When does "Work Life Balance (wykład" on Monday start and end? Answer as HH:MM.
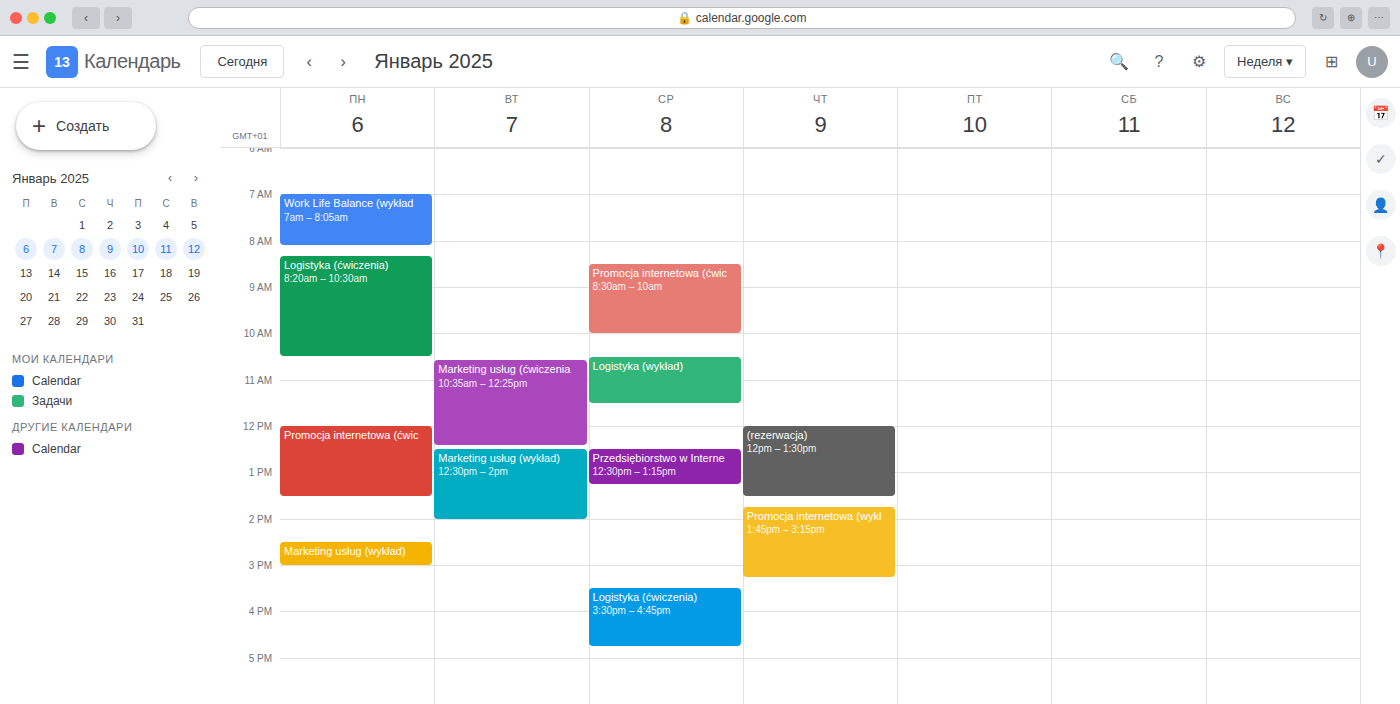
07:00 to 08:05